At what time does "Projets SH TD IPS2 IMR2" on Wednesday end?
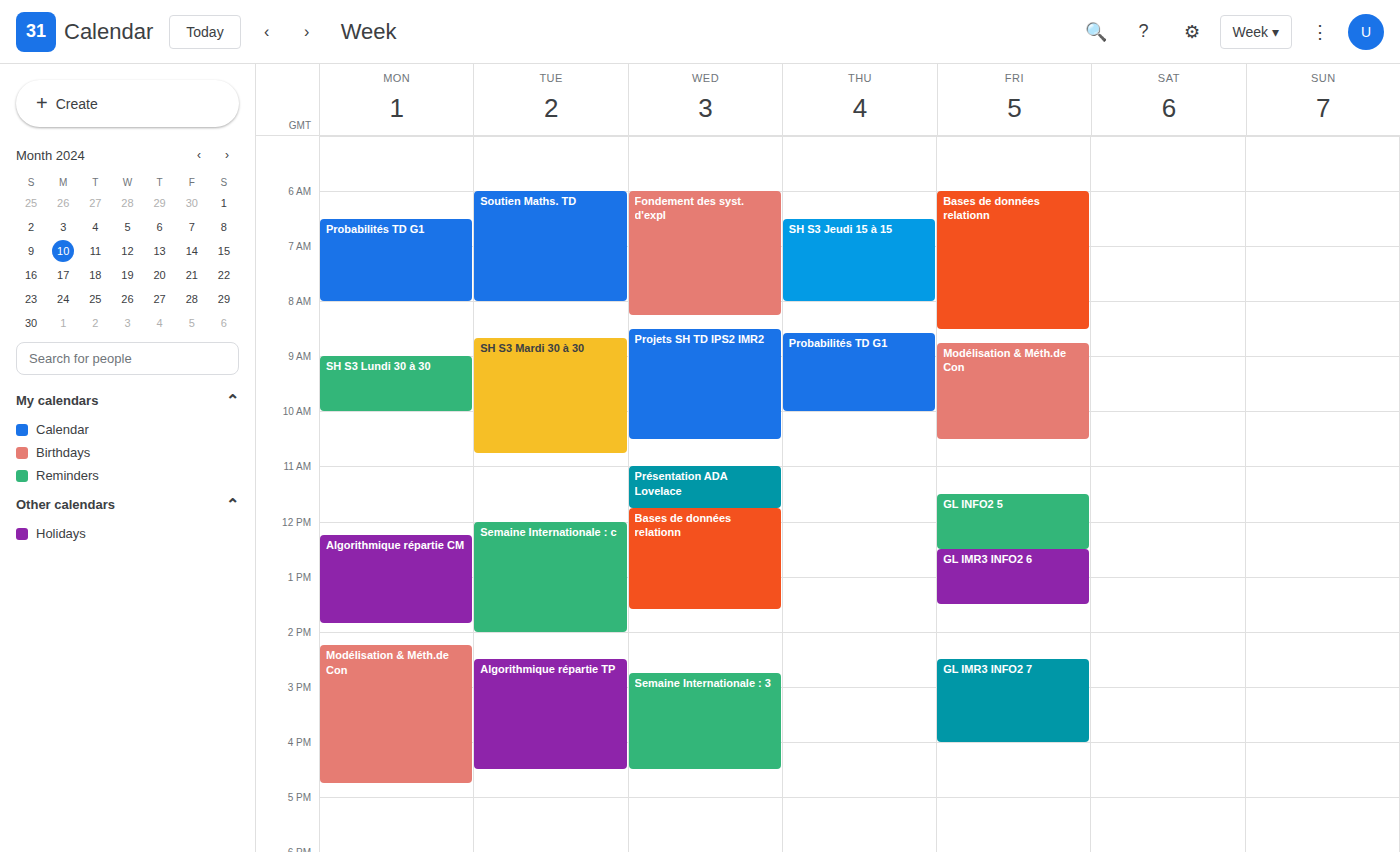
10:30 AM